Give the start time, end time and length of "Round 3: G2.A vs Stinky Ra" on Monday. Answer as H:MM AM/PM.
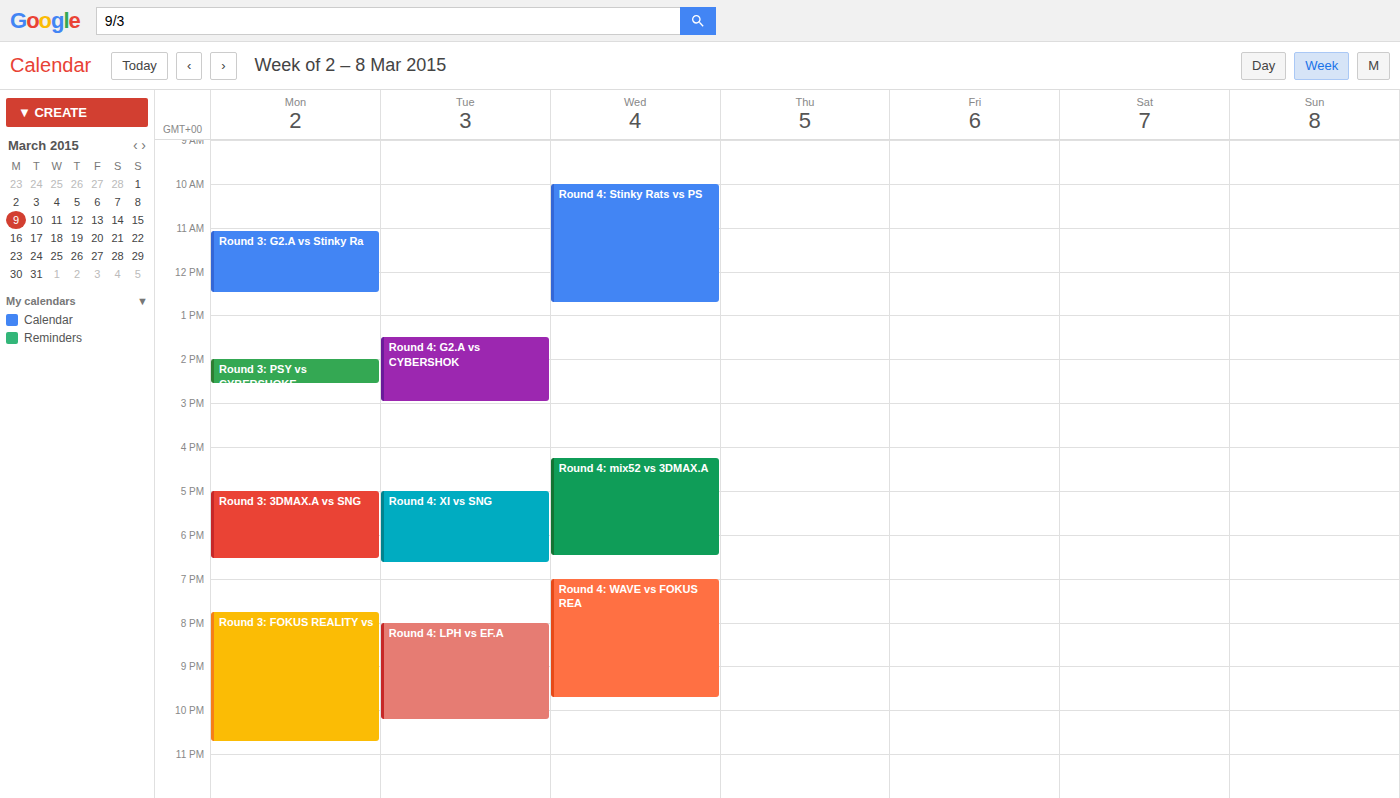
11:05 AM to 12:30 PM, 1 hour 25 minutes